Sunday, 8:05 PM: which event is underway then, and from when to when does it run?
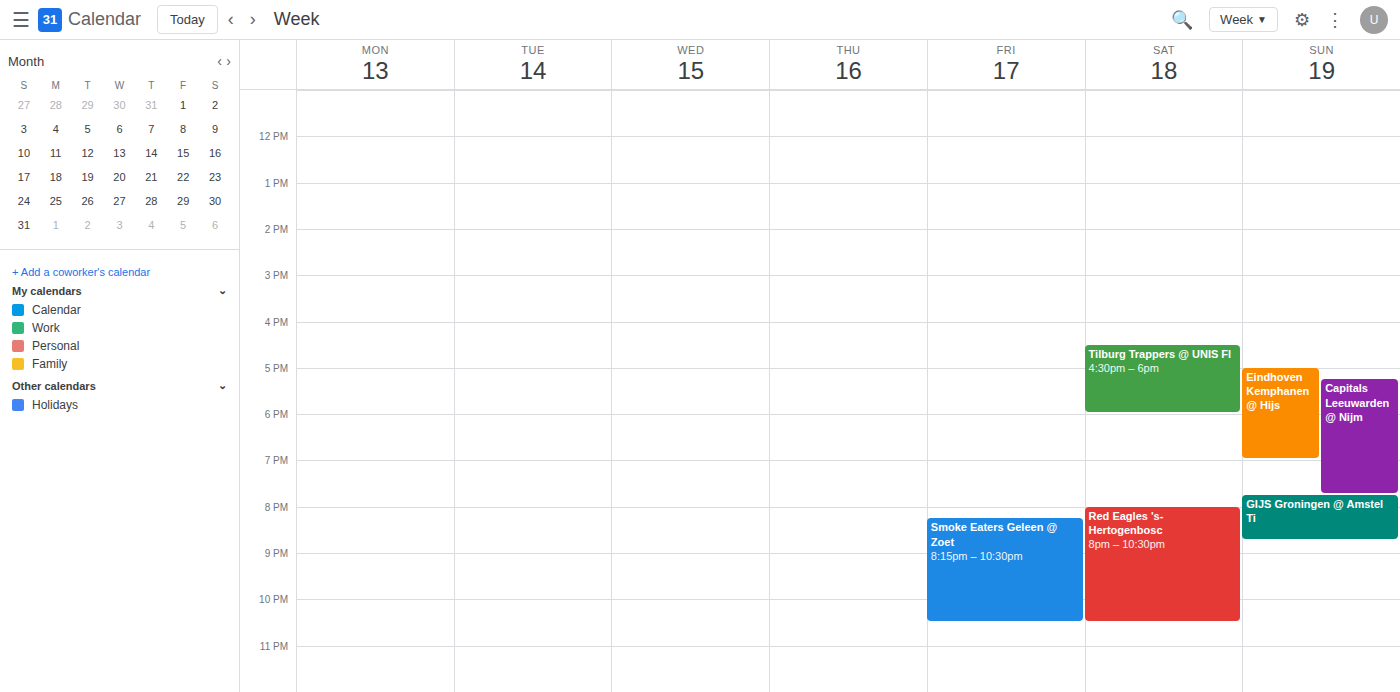
"GIJS Groningen @ Amstel Ti", 7:45 PM to 8:45 PM